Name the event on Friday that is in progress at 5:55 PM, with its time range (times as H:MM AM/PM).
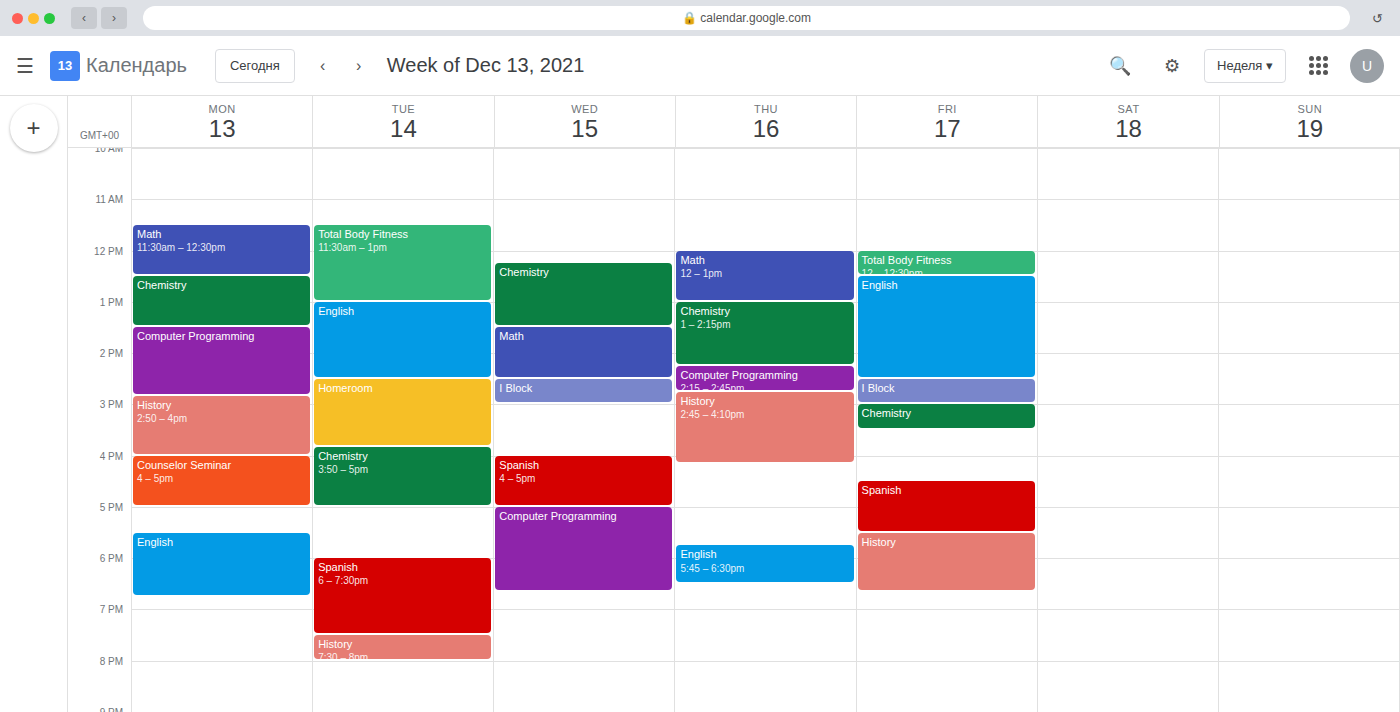
"History", 5:30 PM to 6:40 PM